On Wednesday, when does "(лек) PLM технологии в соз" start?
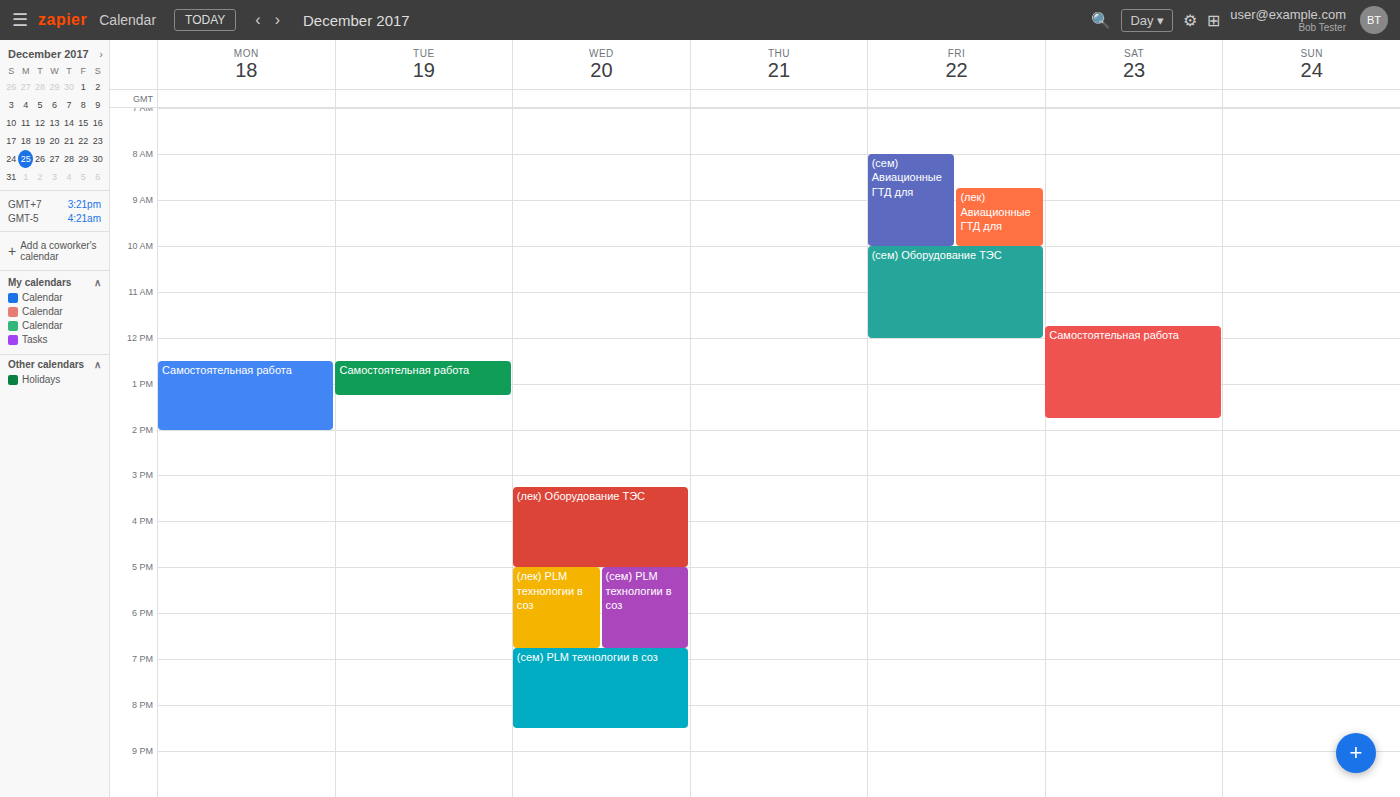
5:00 PM